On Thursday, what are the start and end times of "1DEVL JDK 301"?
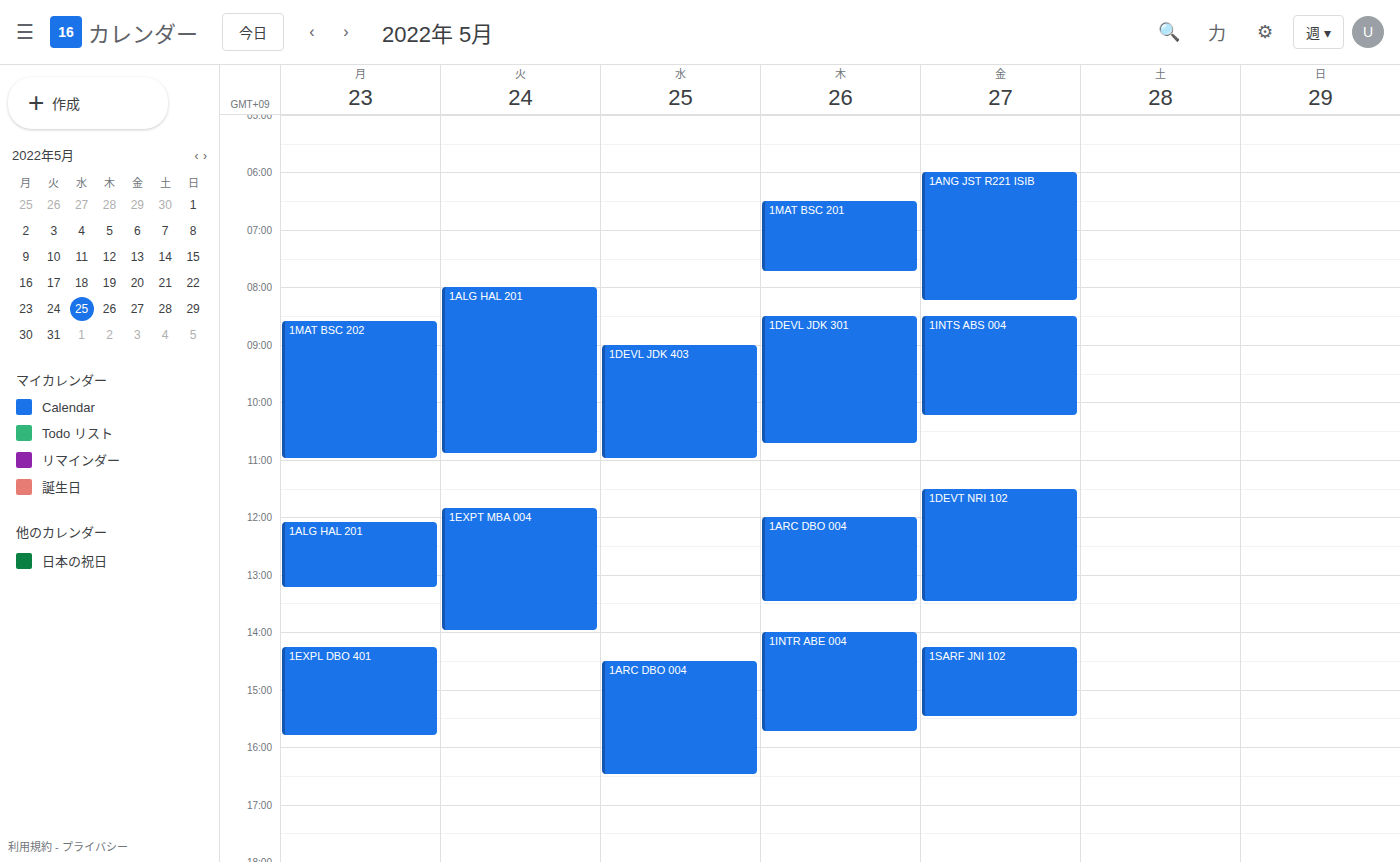
08:30 to 10:45